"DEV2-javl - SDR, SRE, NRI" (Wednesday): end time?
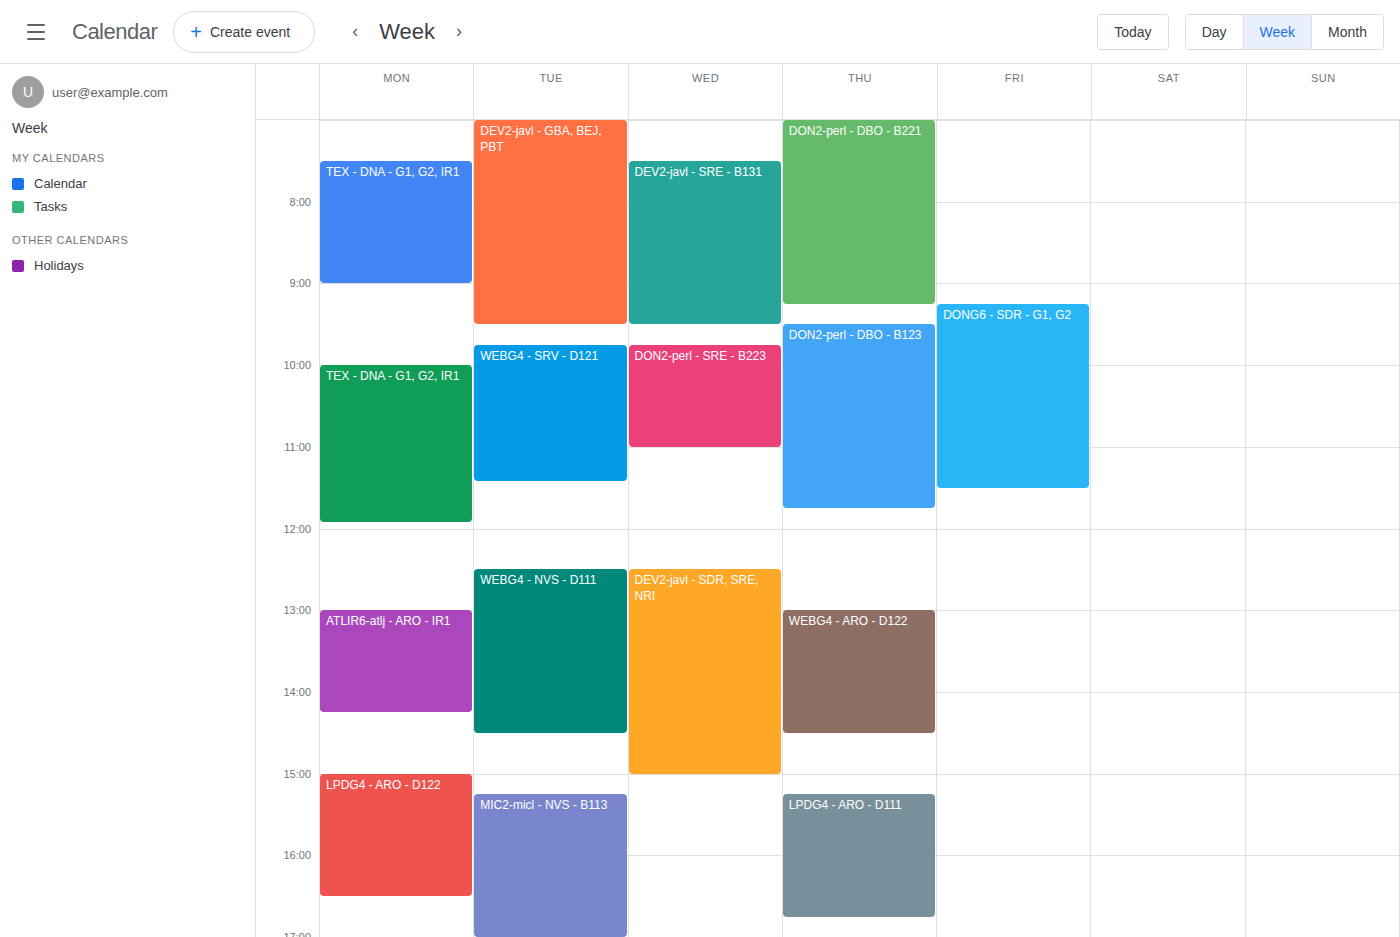
3:00 PM